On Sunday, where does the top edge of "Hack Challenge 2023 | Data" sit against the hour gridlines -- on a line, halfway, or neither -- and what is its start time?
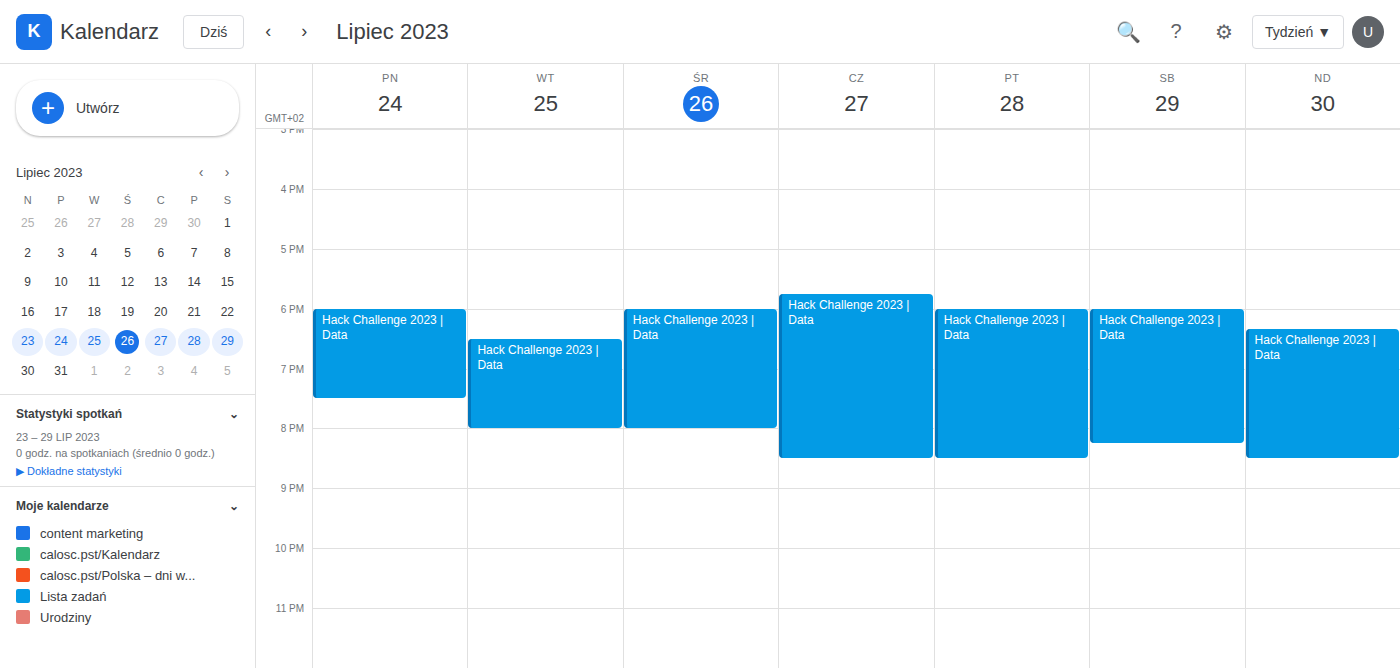
6:20 PM -- neither: 20 minutes below the 6 PM line and 40 minutes above the 7 PM line.